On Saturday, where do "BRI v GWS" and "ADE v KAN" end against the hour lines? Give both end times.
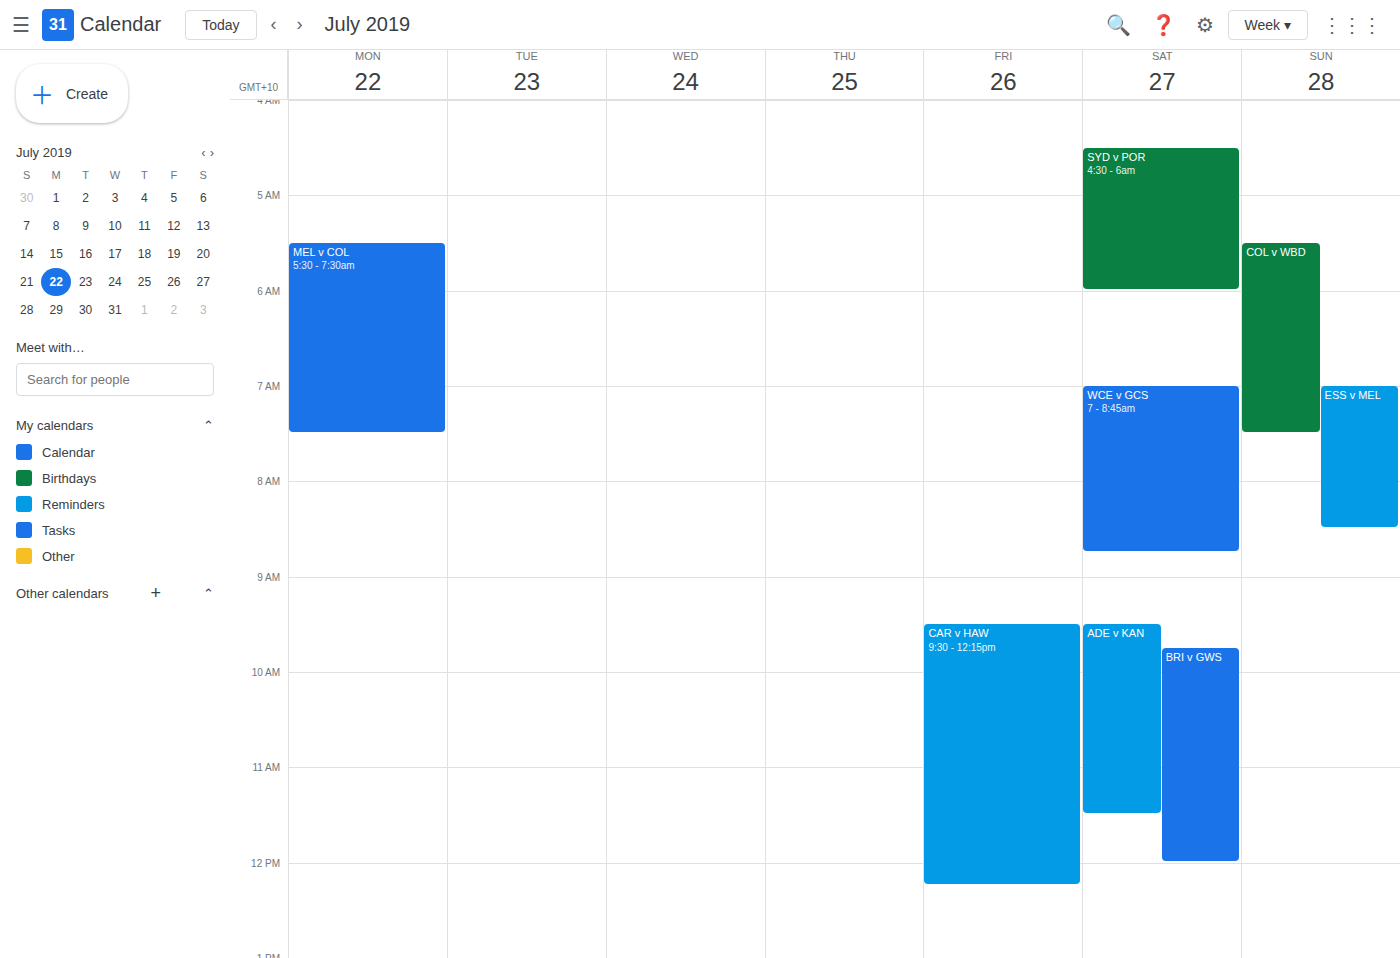
"BRI v GWS": 12:00 PM, exactly on the 12 PM line. "ADE v KAN": 11:30 AM, halfway between the 11 AM and 12 PM lines.